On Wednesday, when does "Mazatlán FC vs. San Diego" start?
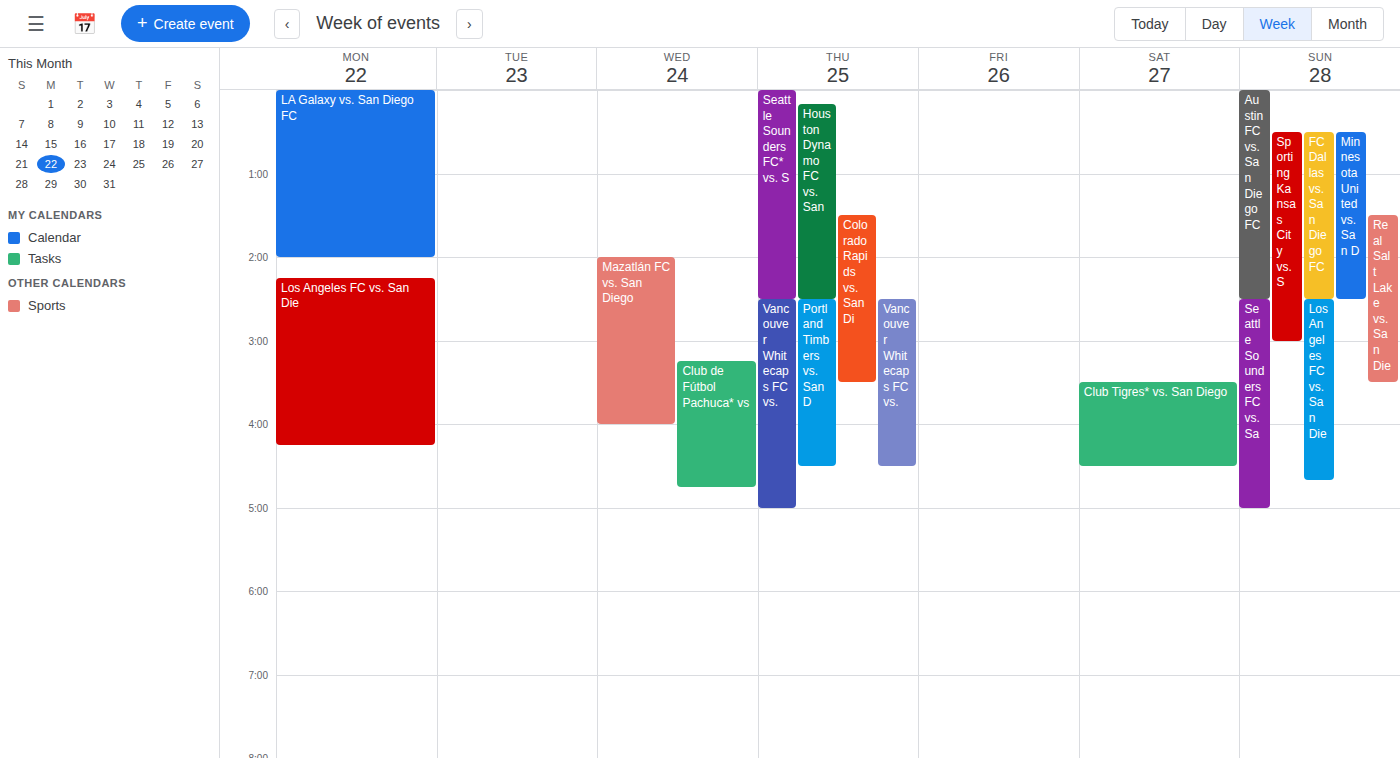
2:00 AM